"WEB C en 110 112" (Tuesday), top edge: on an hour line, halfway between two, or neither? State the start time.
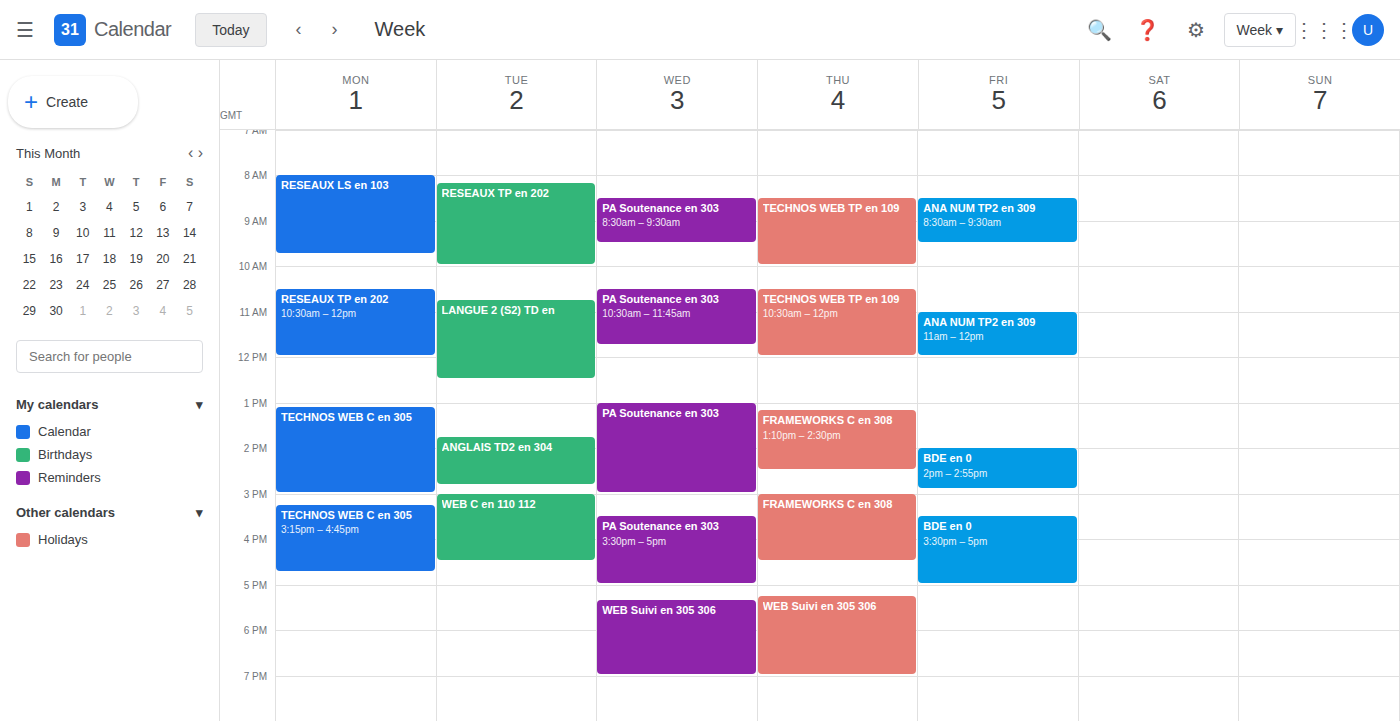
3:00 PM -- exactly on the 3 PM line.